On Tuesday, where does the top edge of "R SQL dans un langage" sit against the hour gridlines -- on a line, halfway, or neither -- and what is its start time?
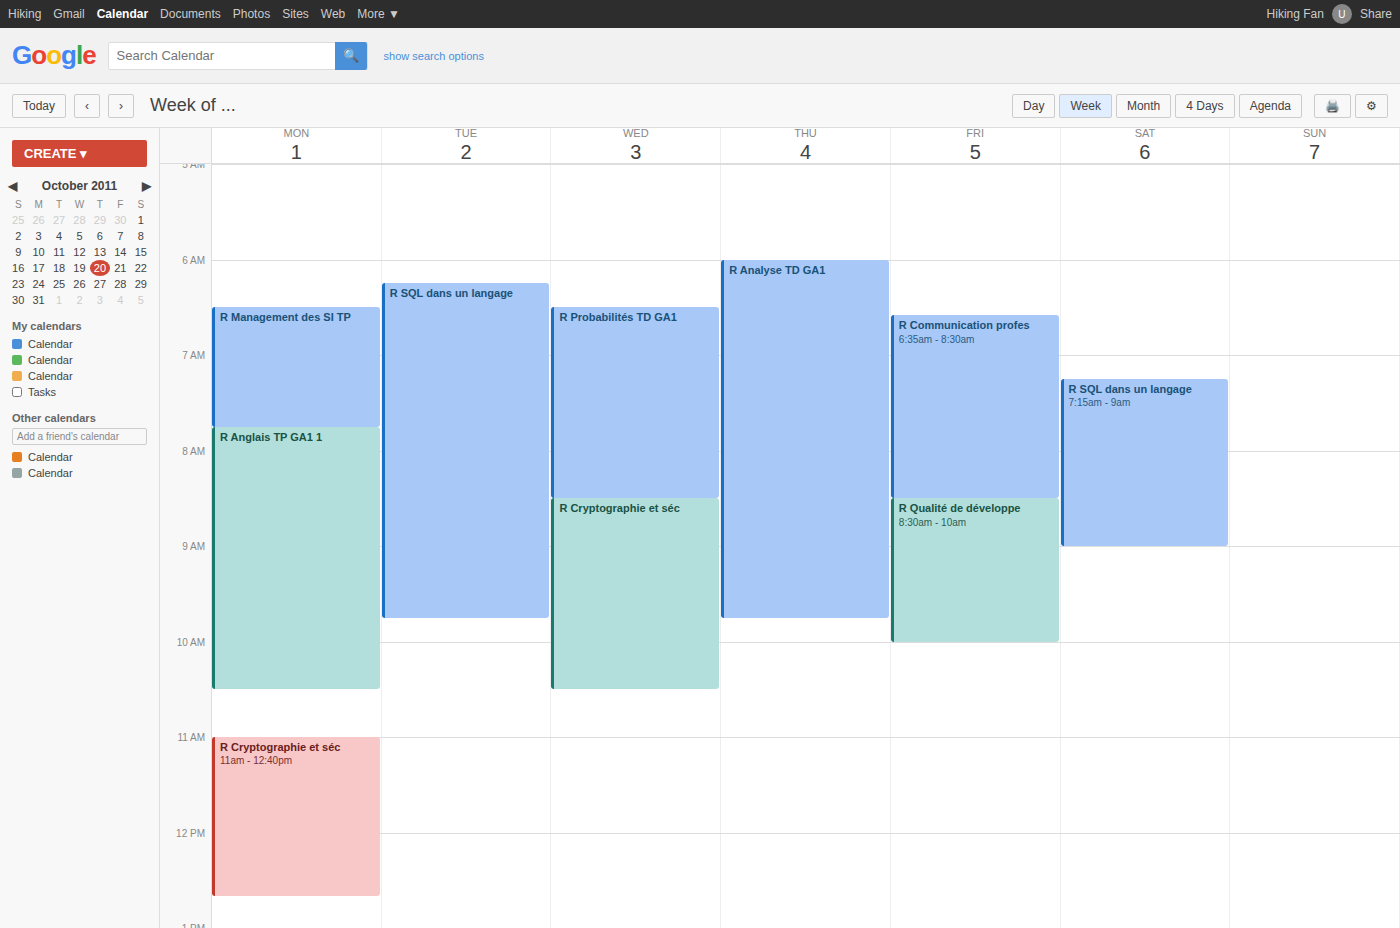
06:15 -- neither: a quarter of the way from the 06:00 line to the 07:00 line.